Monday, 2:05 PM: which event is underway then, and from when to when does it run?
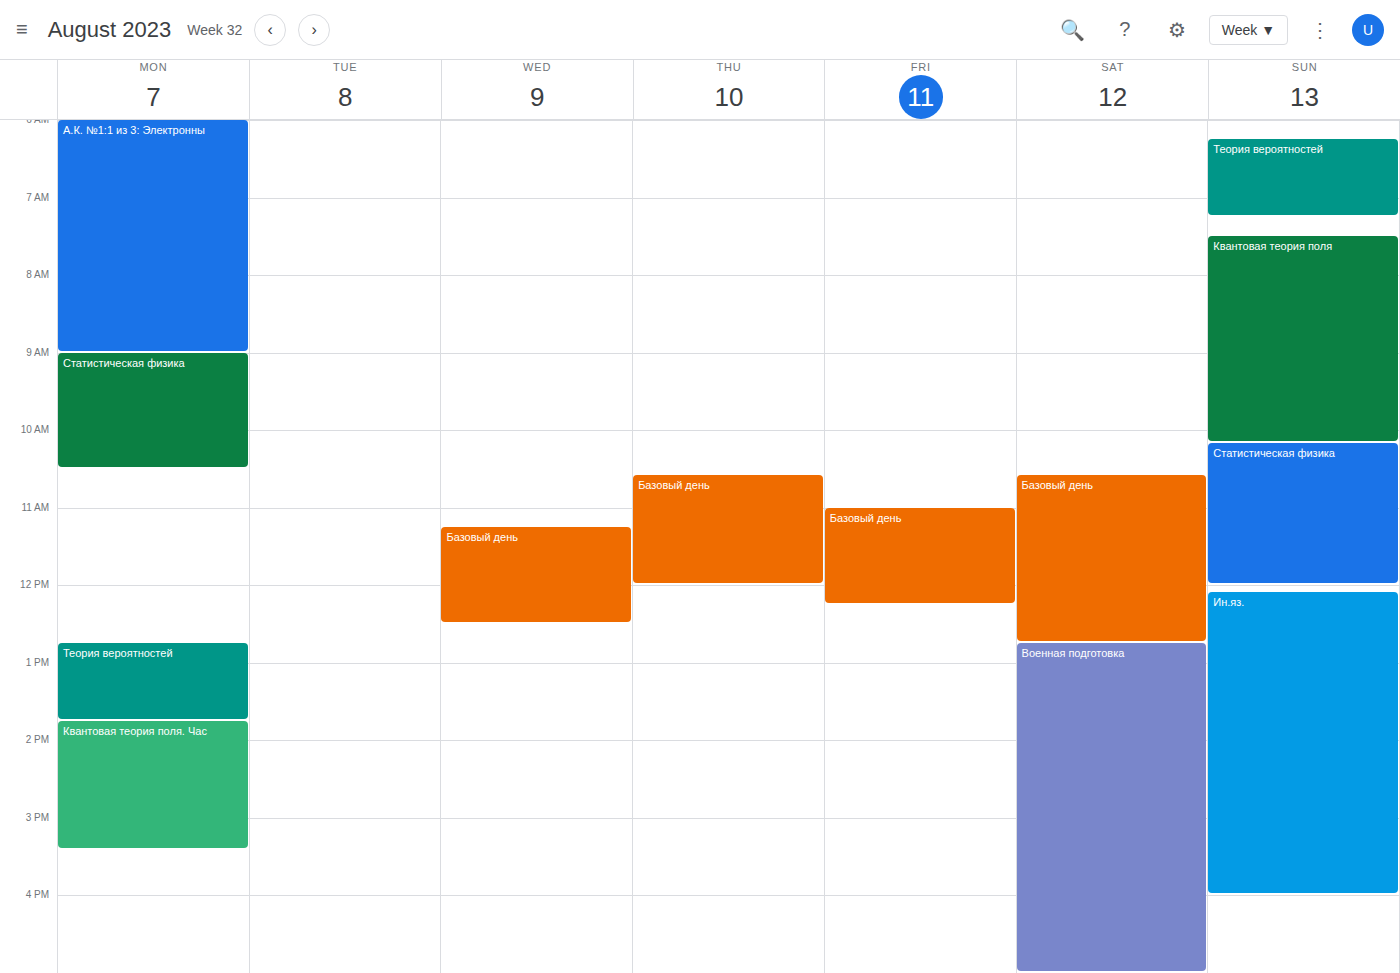
"Квантовая теория поля. Час", 1:45 PM to 3:25 PM